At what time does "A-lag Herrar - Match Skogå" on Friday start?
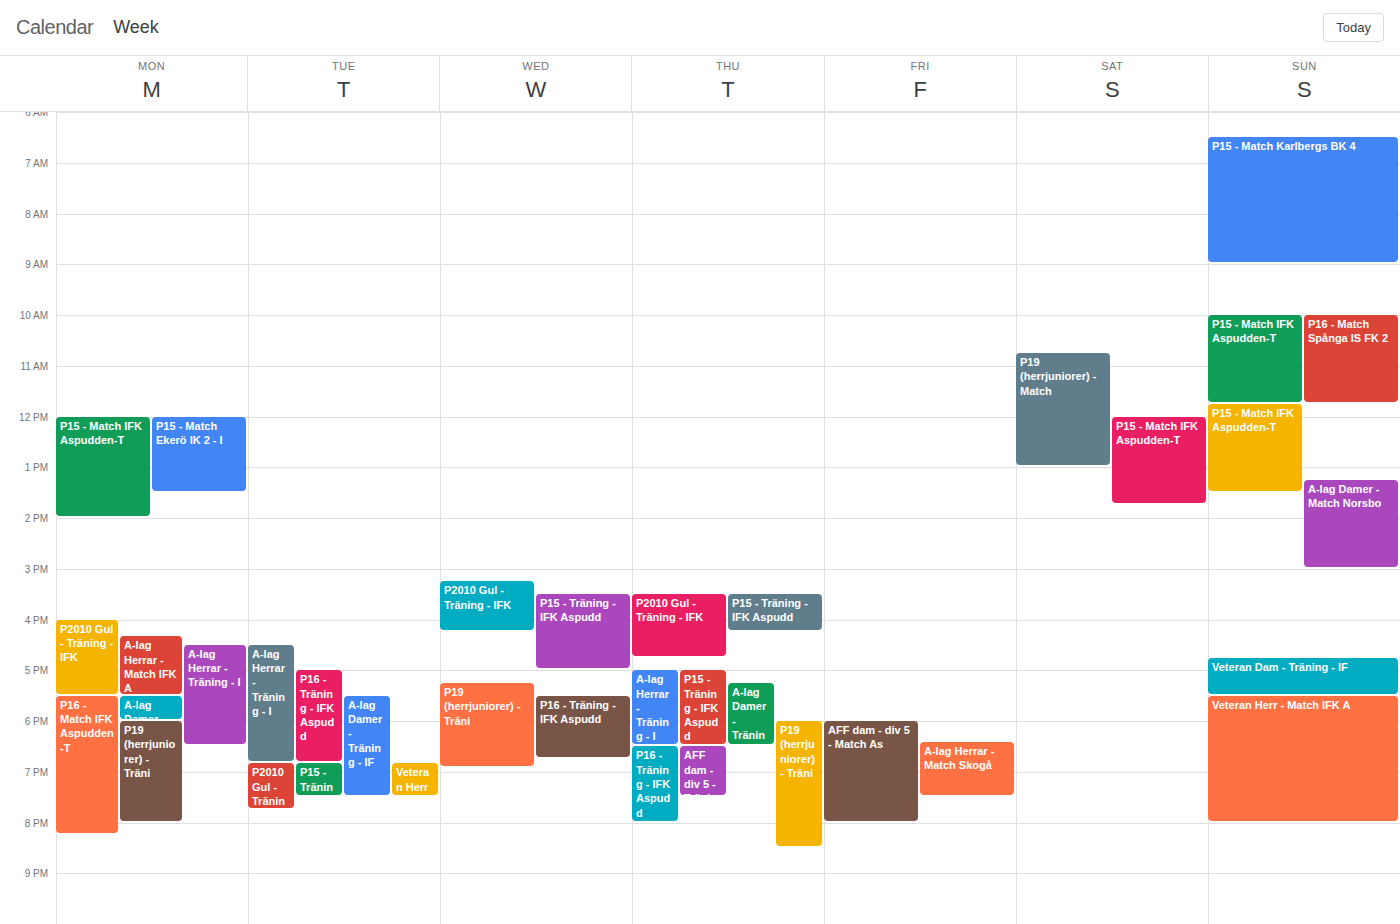
6:25 PM